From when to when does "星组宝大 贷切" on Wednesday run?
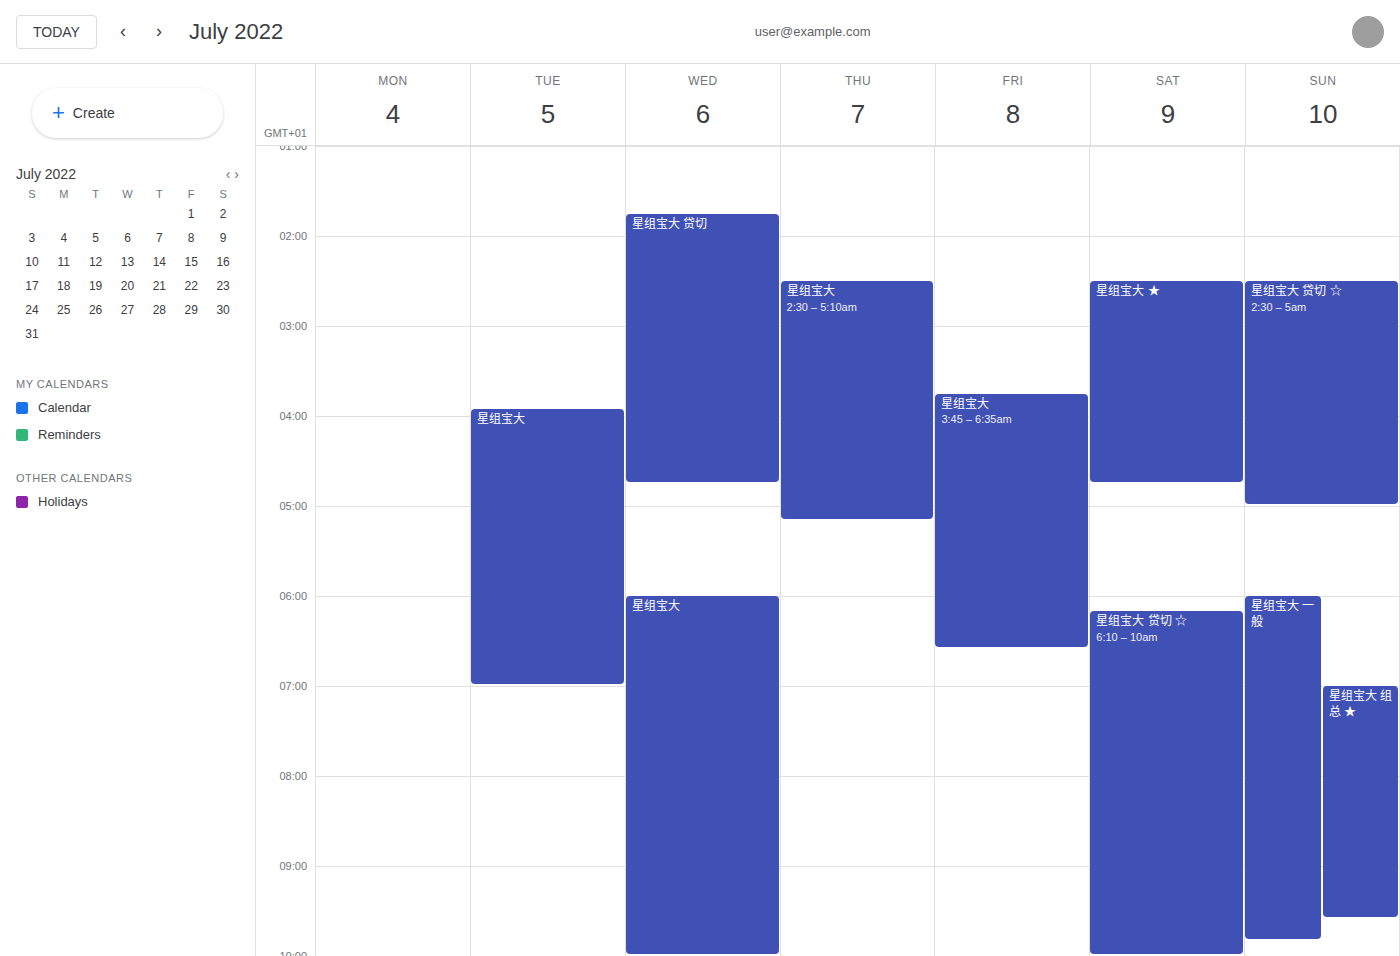
1:45 AM to 4:45 AM